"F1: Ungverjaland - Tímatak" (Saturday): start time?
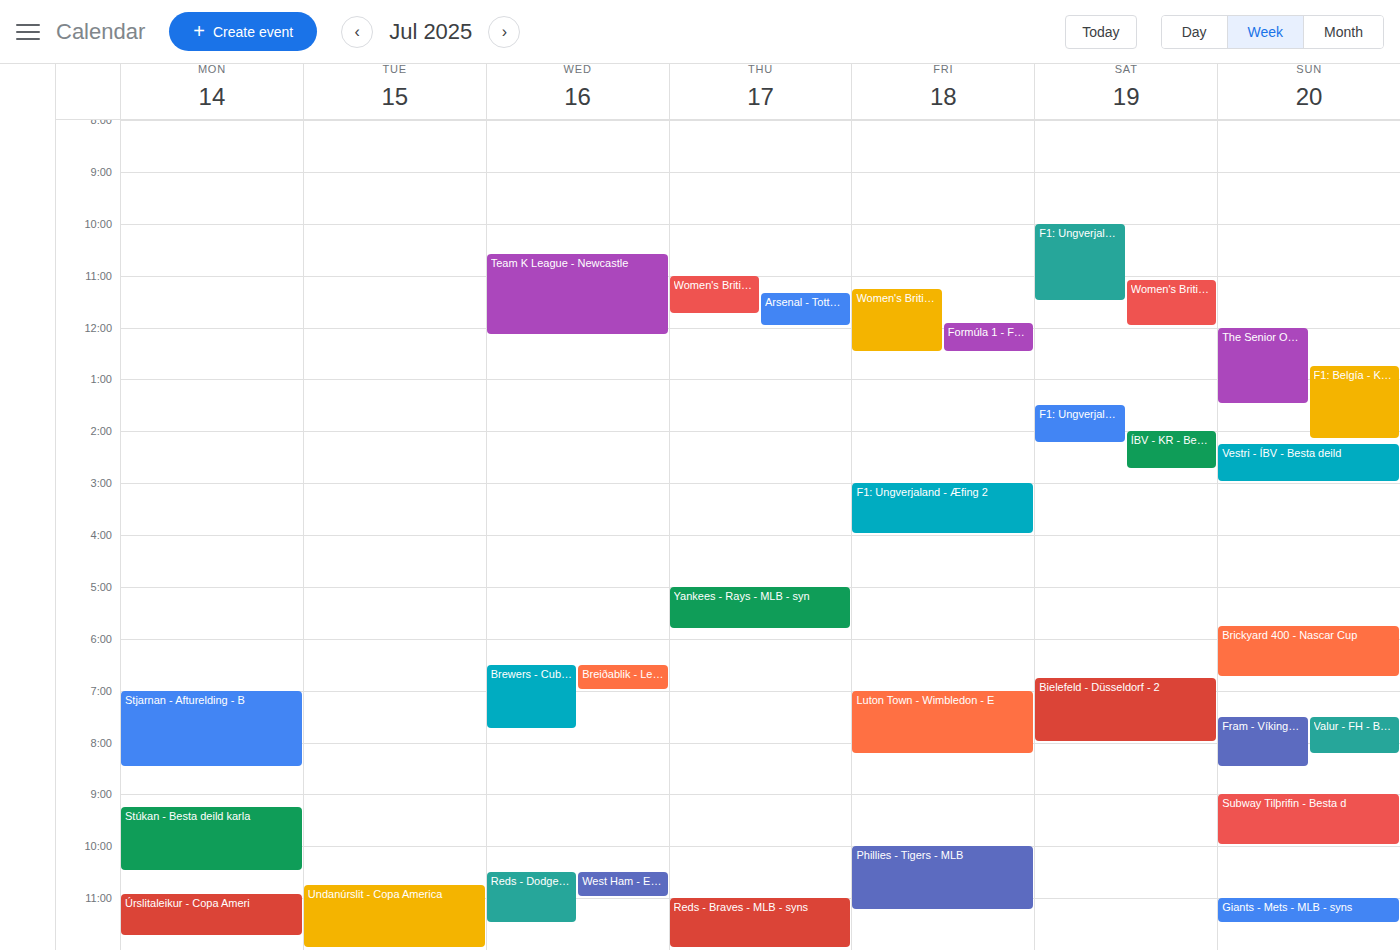
13:30